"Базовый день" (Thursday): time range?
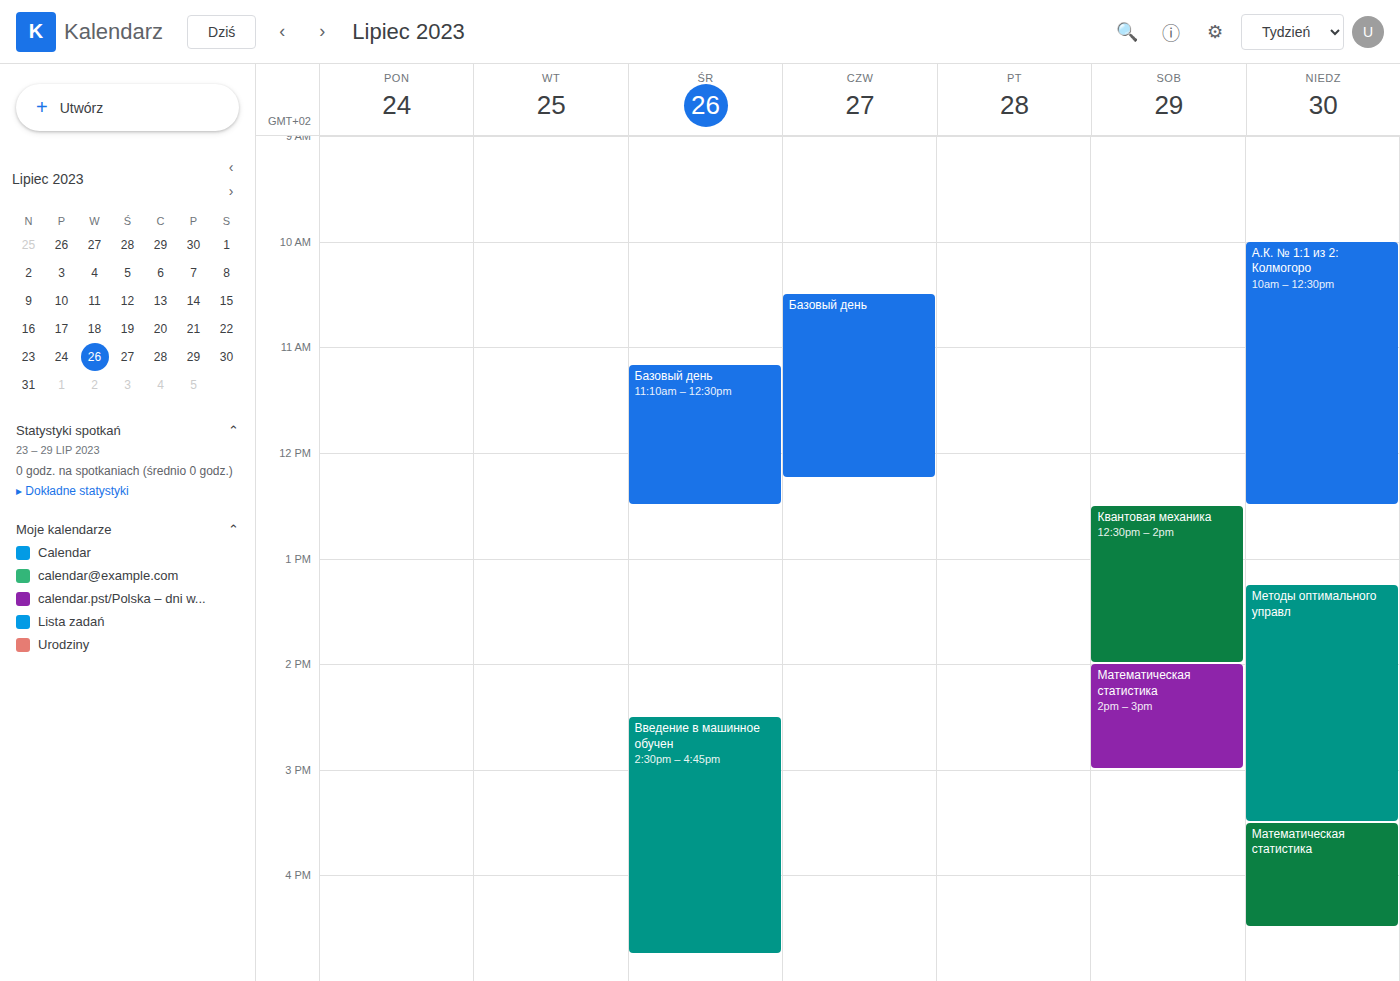
10:30 to 12:15